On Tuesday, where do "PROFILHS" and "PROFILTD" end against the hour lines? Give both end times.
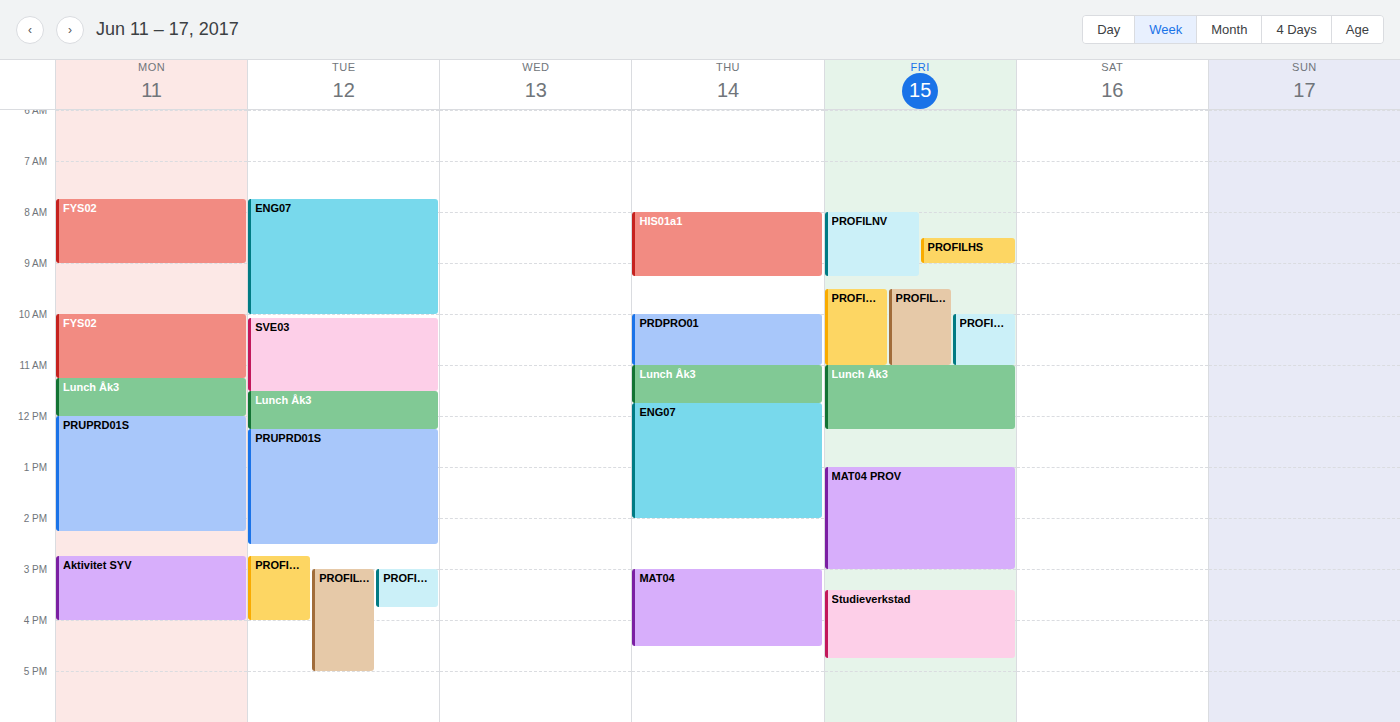
"PROFILHS": 4:00 PM, exactly on the 4 PM line. "PROFILTD": 5:00 PM, exactly on the 5 PM line.